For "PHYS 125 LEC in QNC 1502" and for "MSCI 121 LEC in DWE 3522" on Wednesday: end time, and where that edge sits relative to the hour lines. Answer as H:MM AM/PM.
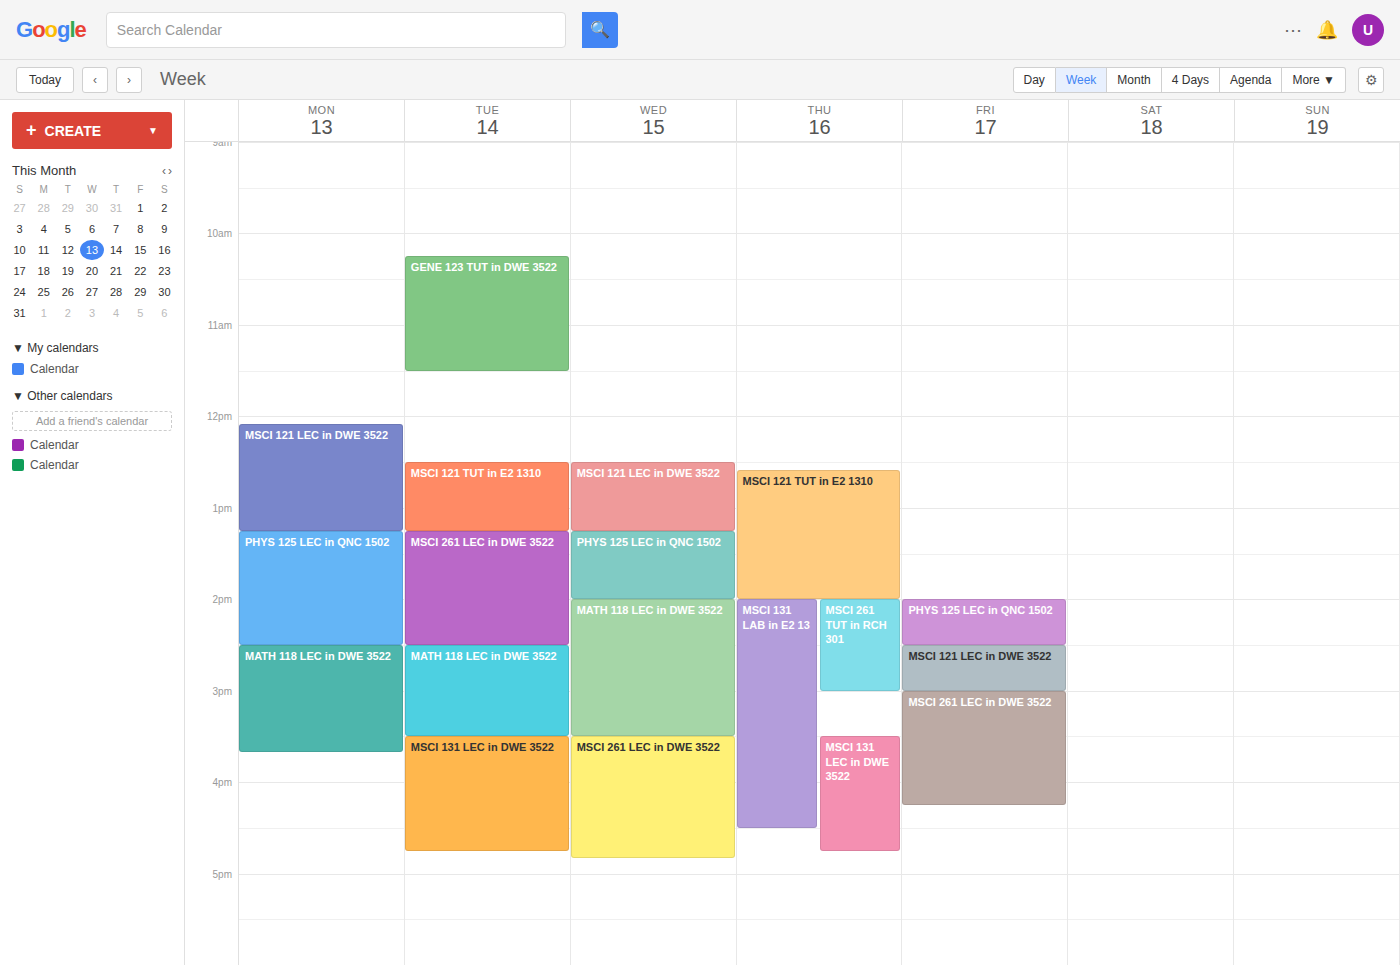
"PHYS 125 LEC in QNC 1502": 2:00 PM, exactly on the 2 PM line. "MSCI 121 LEC in DWE 3522": 1:15 PM, neither: a quarter of the way from the 1 PM line to the 2 PM line.